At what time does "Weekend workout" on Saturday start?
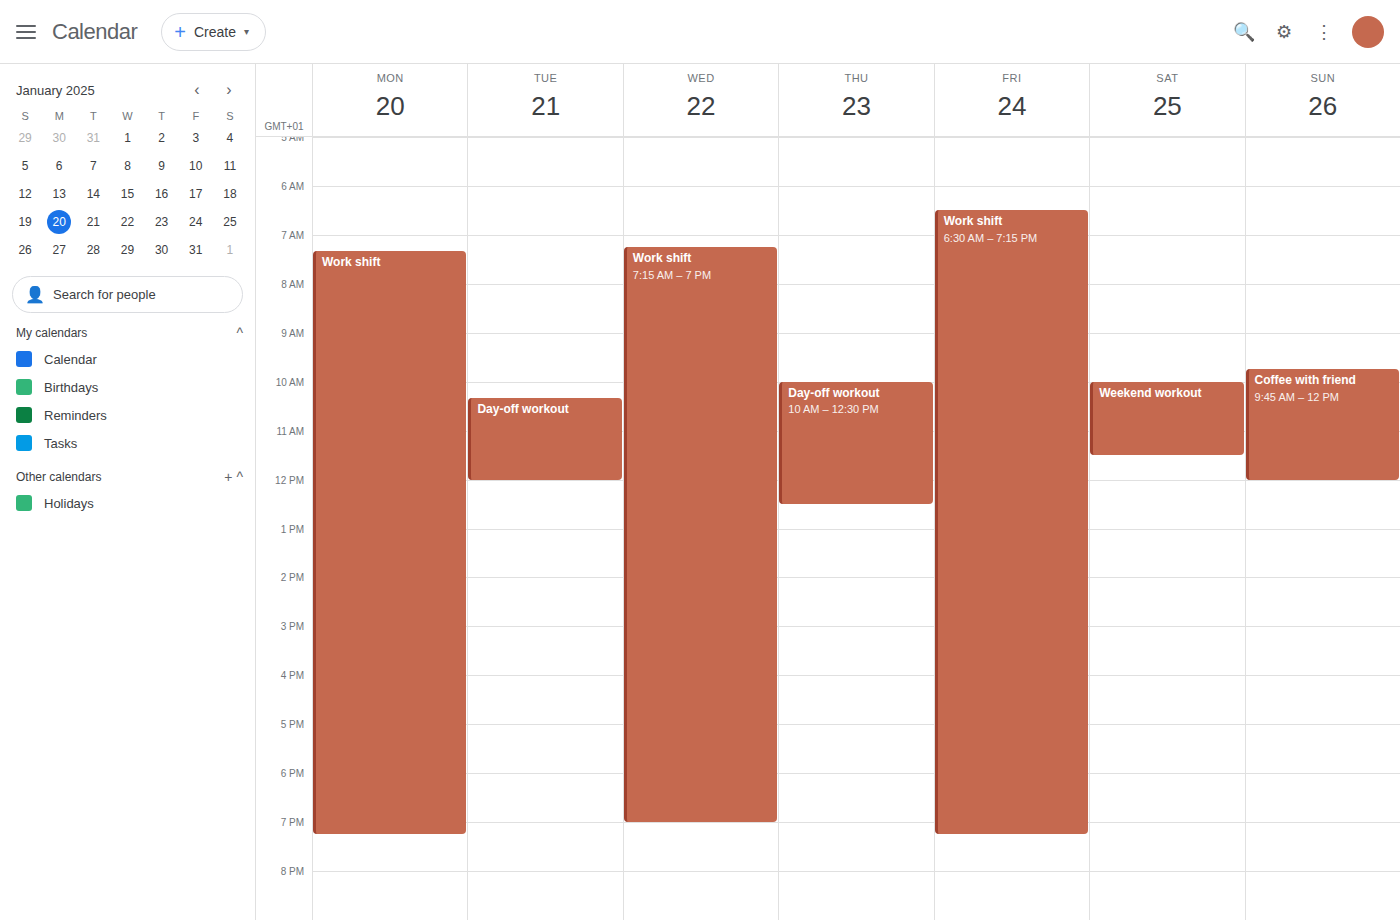
10:00 AM